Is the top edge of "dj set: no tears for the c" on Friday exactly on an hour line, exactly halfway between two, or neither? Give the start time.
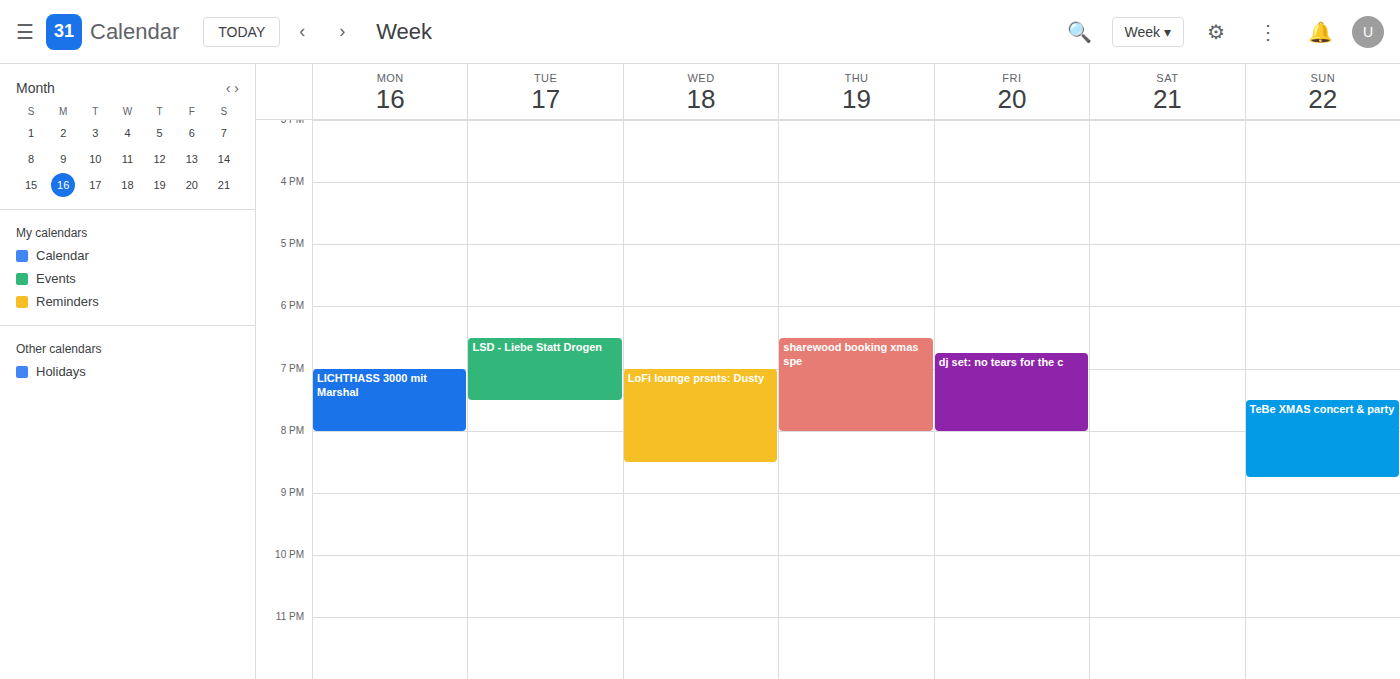
6:45 PM -- neither: three quarters of the way from the 6 PM line to the 7 PM line.